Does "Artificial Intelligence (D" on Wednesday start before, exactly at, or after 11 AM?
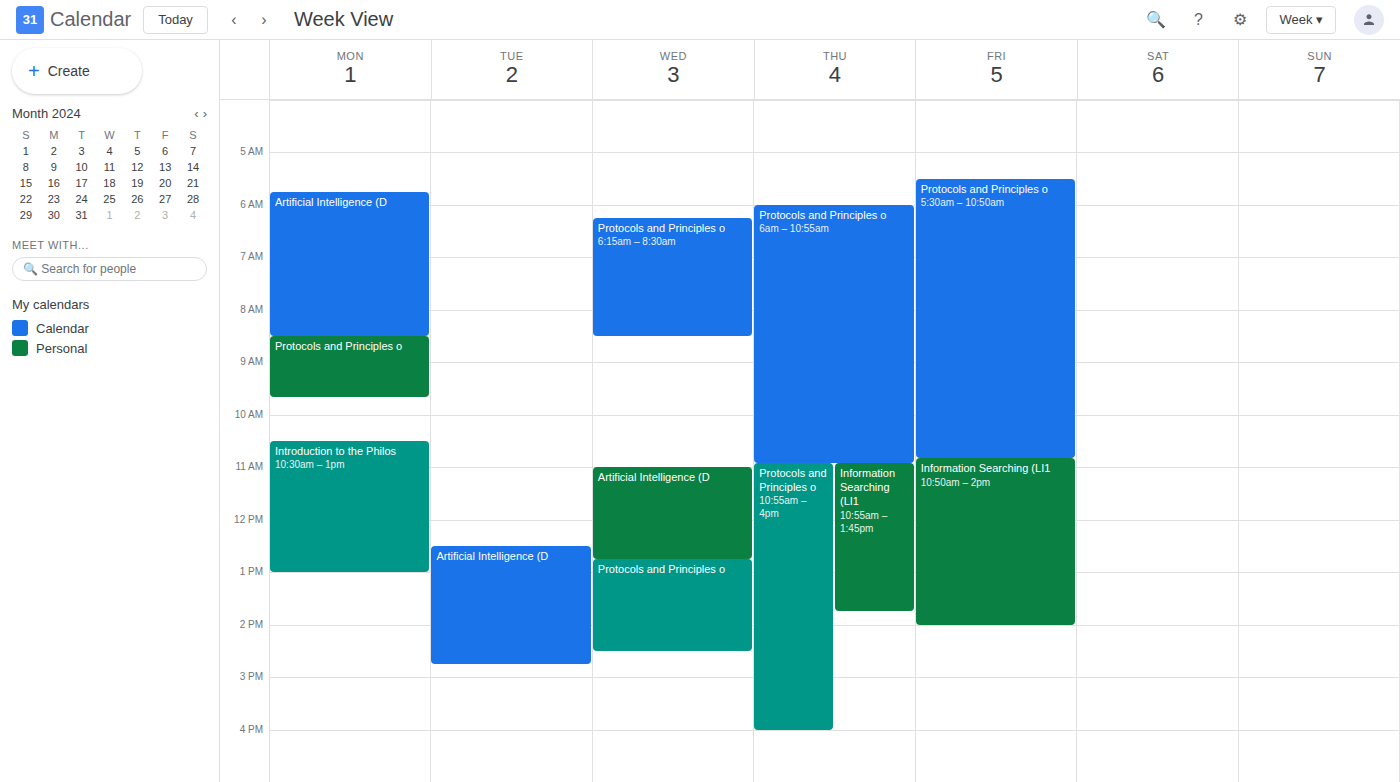
11:00 AM -- exactly at 11 AM, on the 11 AM line.